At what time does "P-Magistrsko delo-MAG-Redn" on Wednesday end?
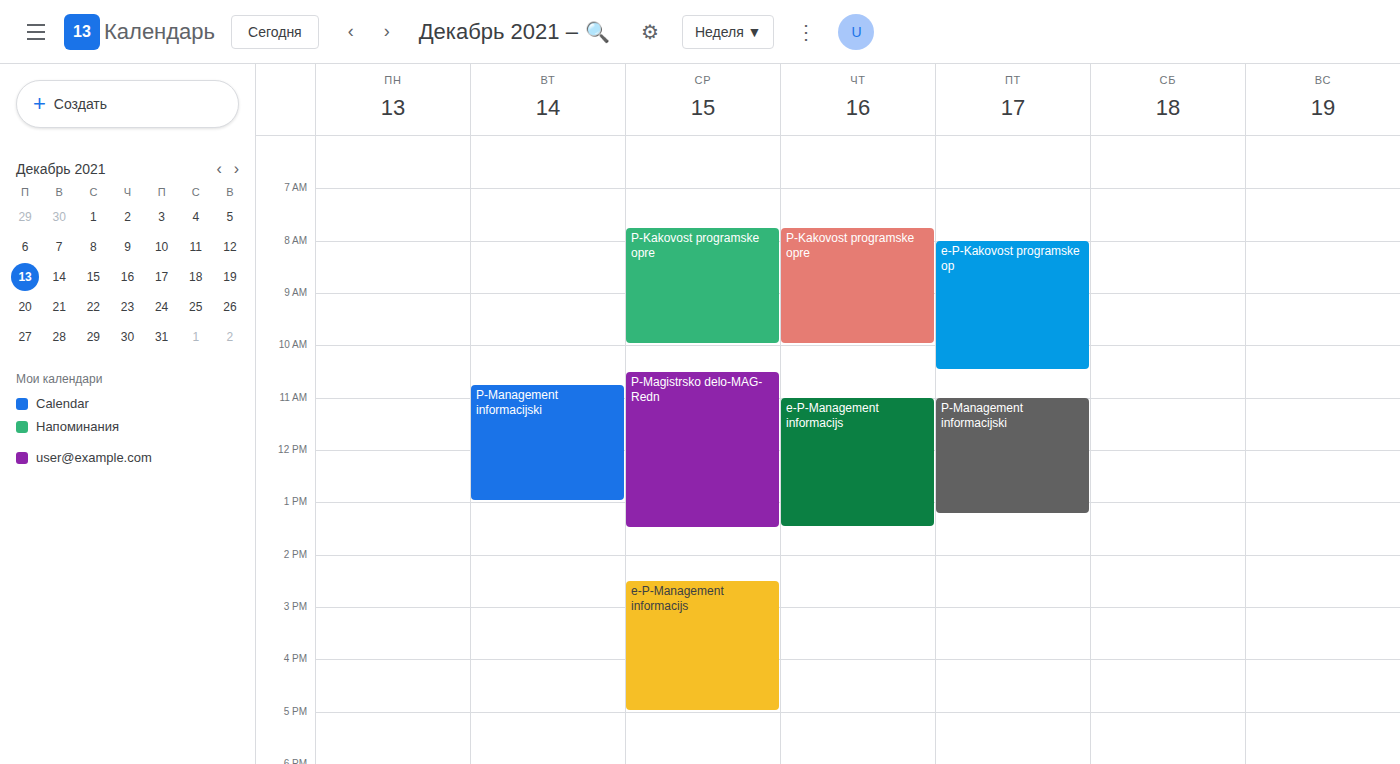
1:30 PM